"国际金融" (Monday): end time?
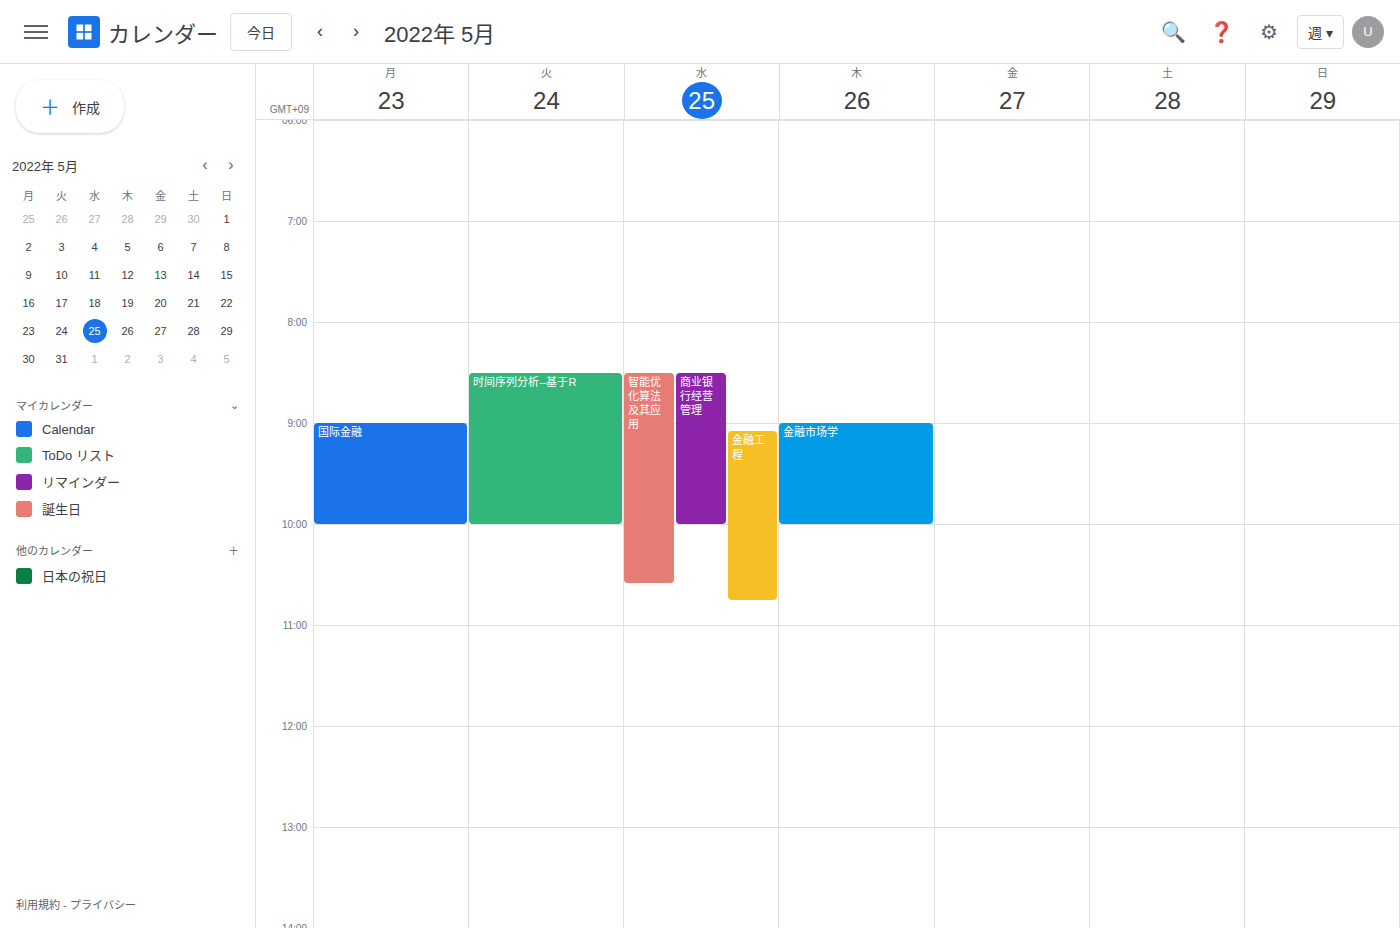
10:00 AM